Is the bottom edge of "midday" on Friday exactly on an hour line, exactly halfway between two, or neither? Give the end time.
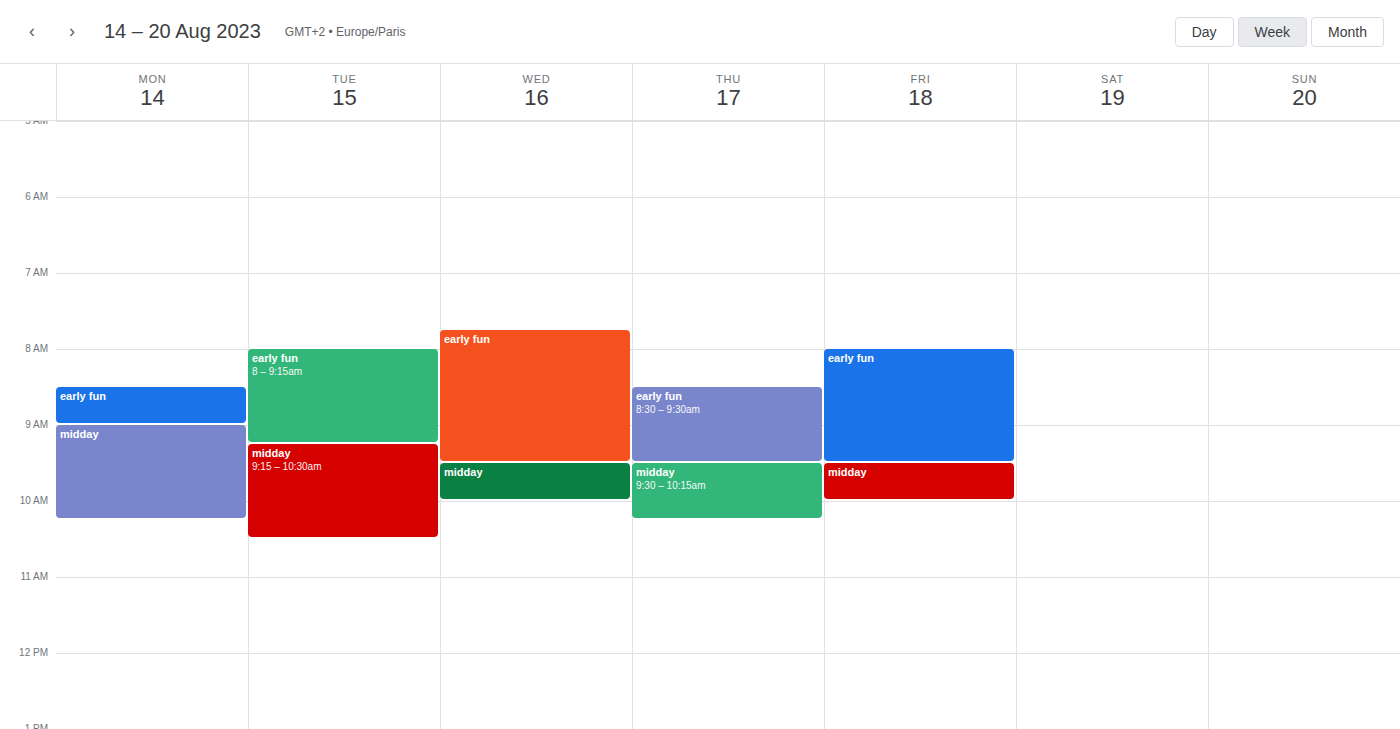
10:00 AM -- exactly on the 10 AM line.